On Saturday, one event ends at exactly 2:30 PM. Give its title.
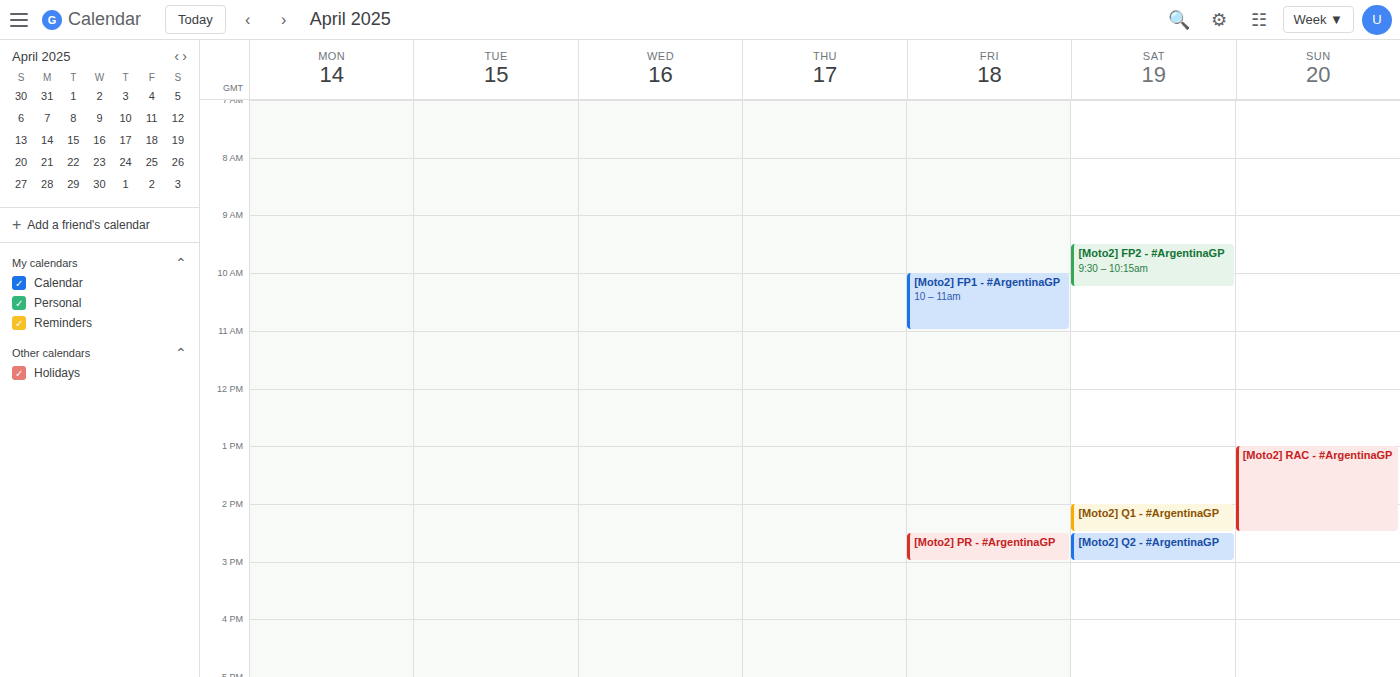
"[Moto2] Q1 - #ArgentinaGP"